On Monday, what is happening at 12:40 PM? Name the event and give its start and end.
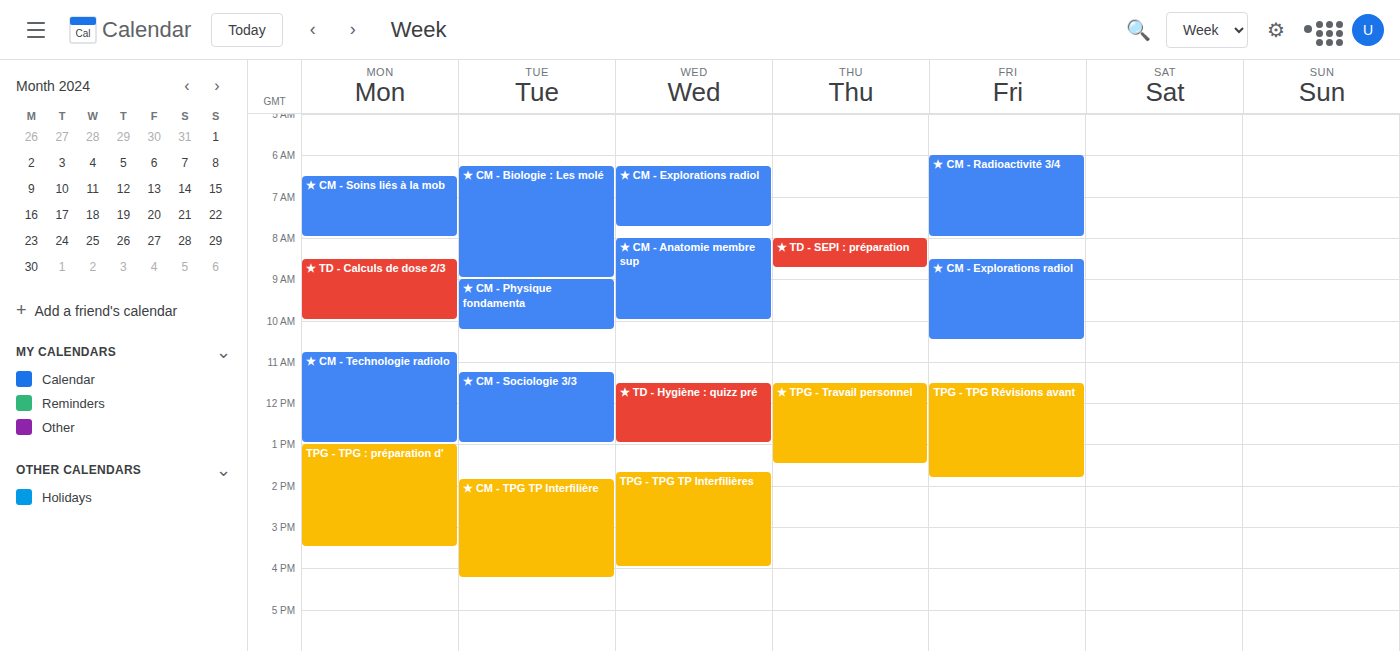
"★ CM - Technologie radiolo", 10:45 AM to 1:00 PM